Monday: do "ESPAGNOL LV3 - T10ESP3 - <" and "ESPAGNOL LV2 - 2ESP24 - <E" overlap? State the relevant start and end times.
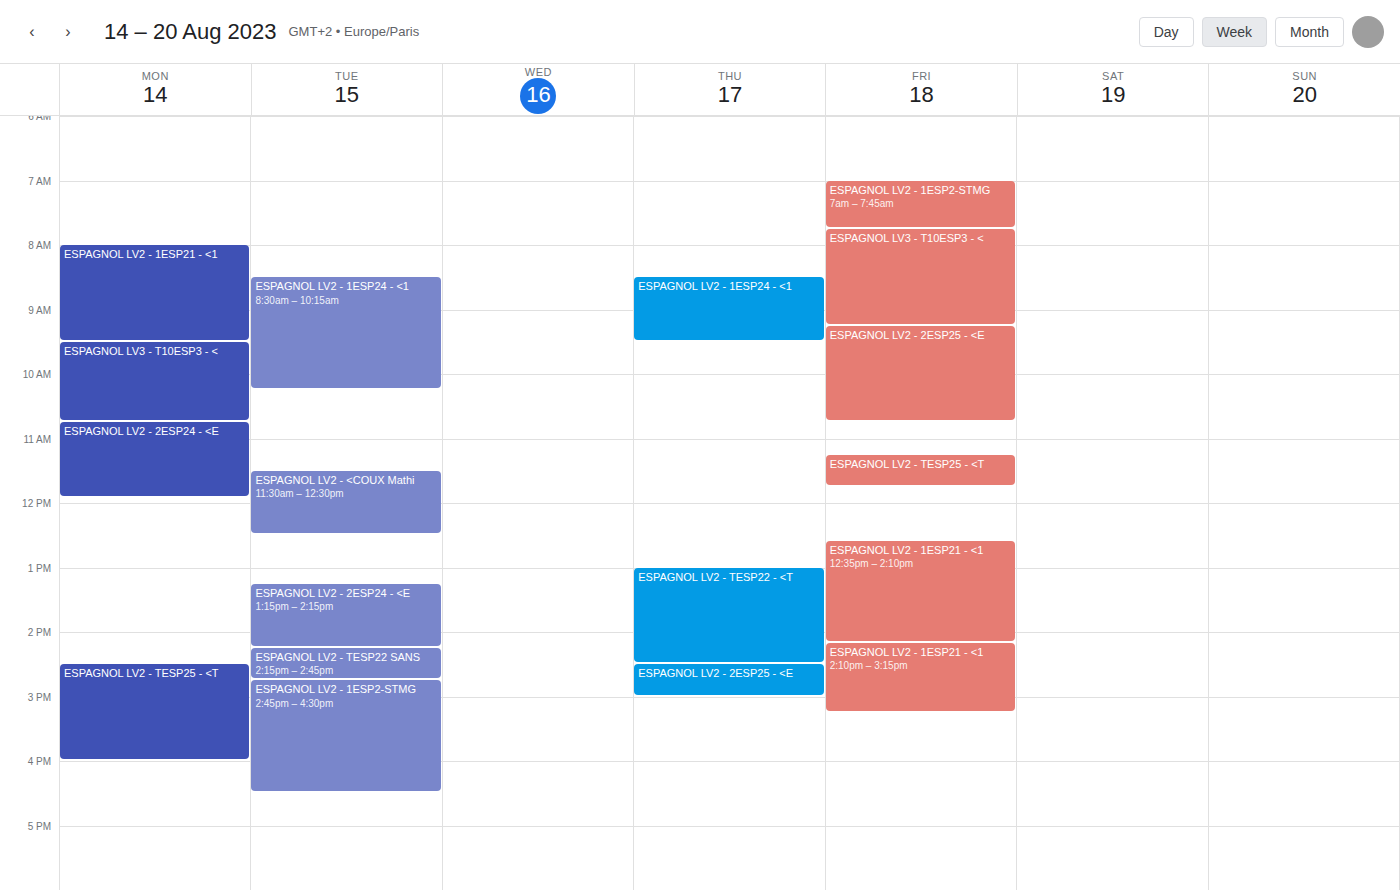
"ESPAGNOL LV3 - T10ESP3 - <" ends at 10:45 AM, exactly when "ESPAGNOL LV2 - 2ESP24 - <E" starts -- they touch but do not overlap.